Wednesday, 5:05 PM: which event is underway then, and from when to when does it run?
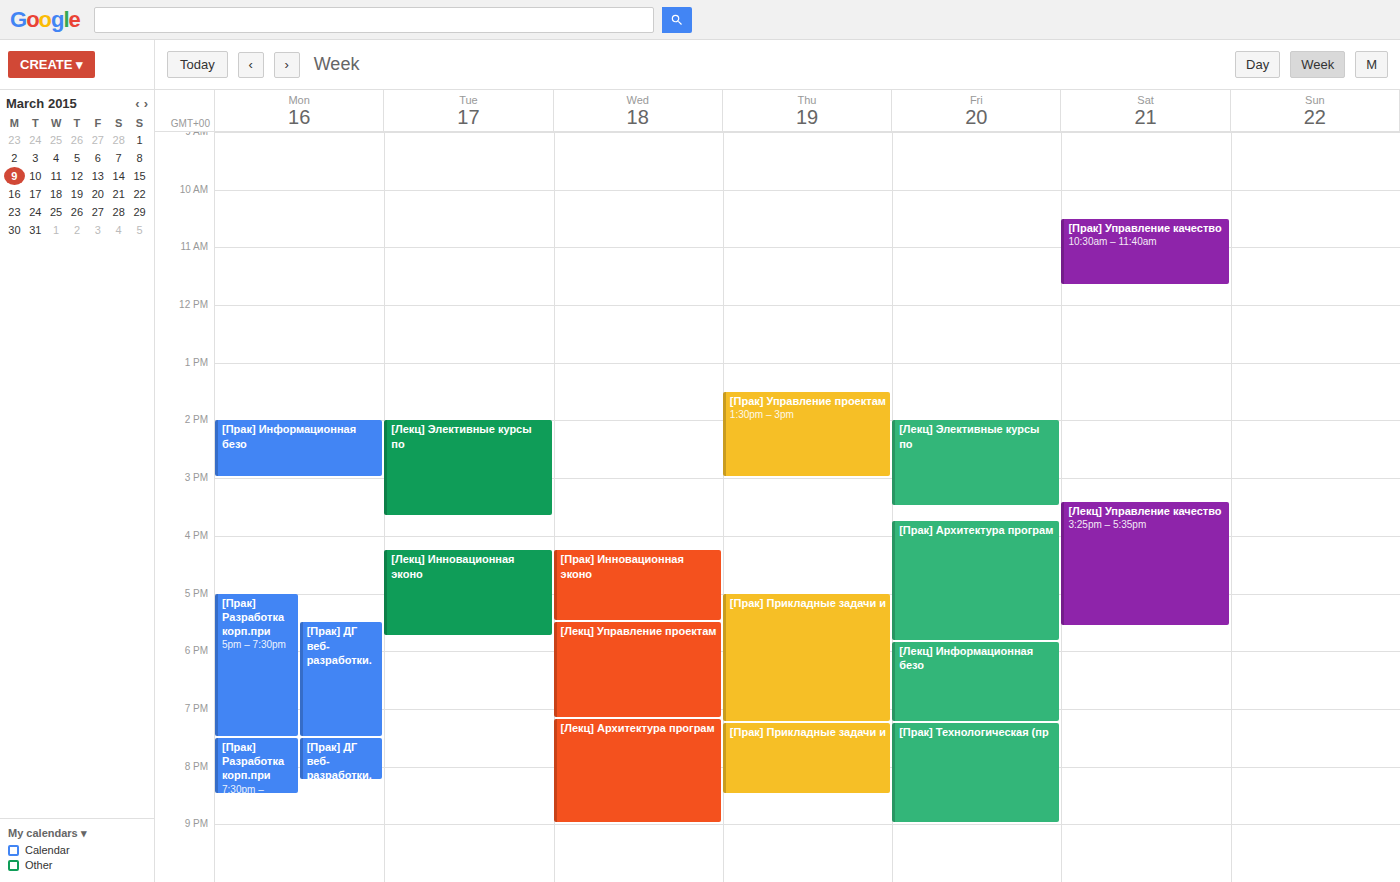
"[Прак] Инновационная эконо", 4:15 PM to 5:30 PM